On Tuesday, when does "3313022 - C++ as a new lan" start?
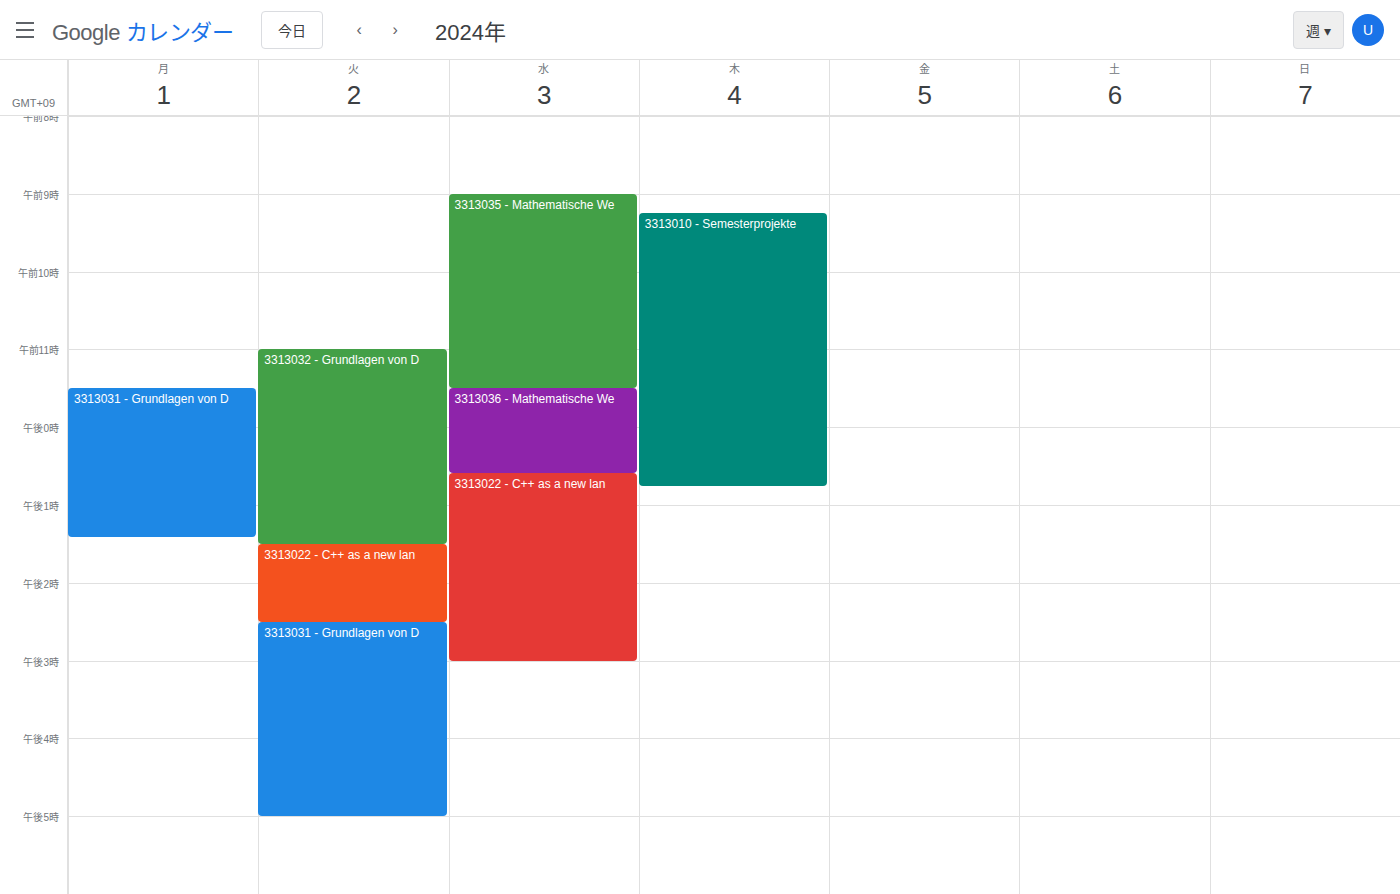
1:30 PM